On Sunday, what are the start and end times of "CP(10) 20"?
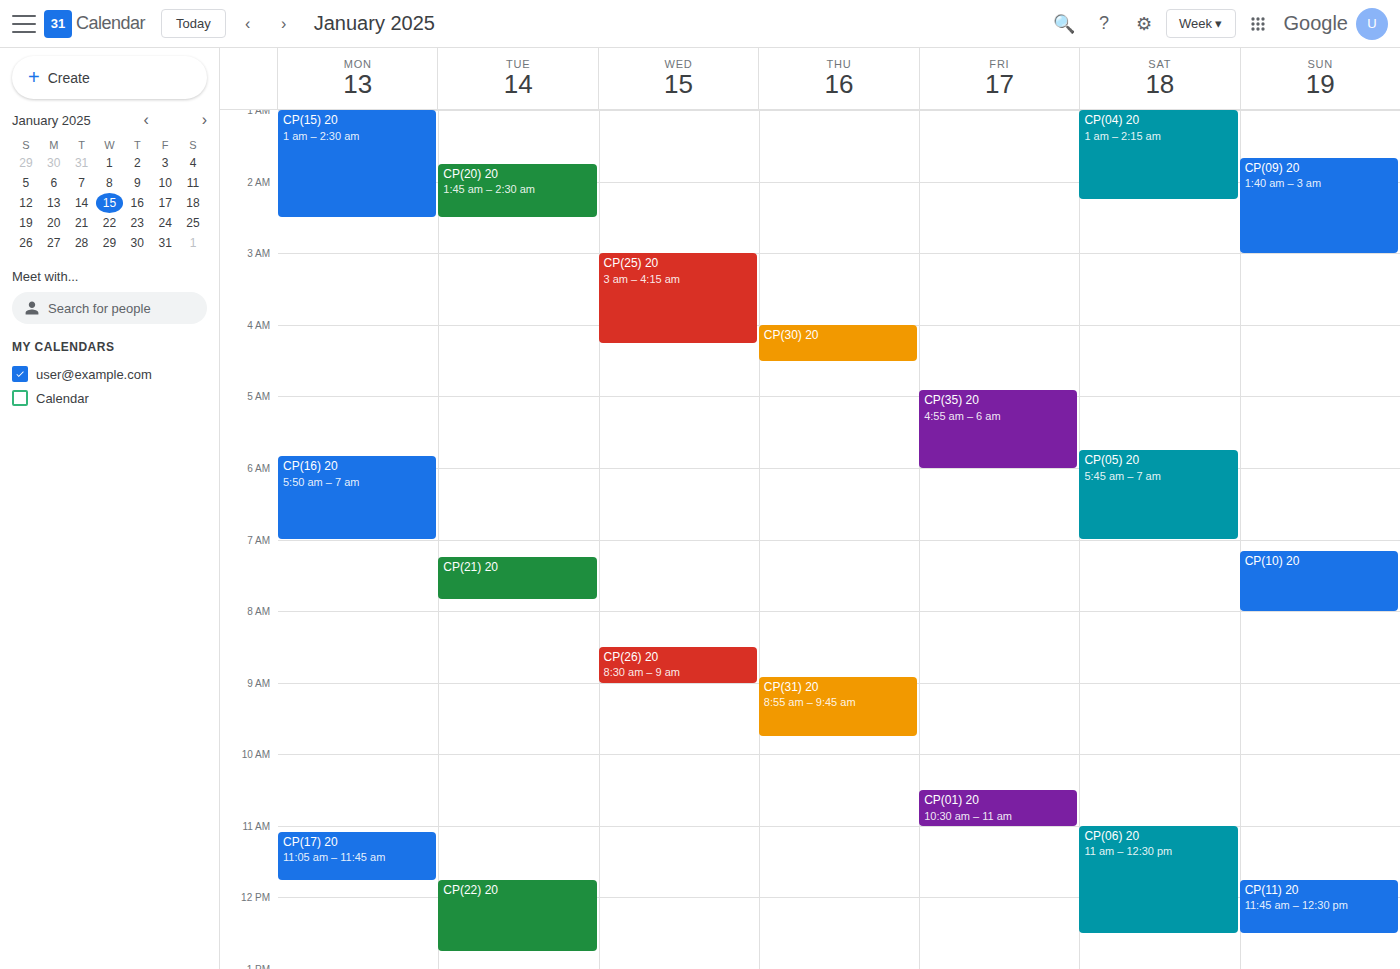
07:10 to 08:00